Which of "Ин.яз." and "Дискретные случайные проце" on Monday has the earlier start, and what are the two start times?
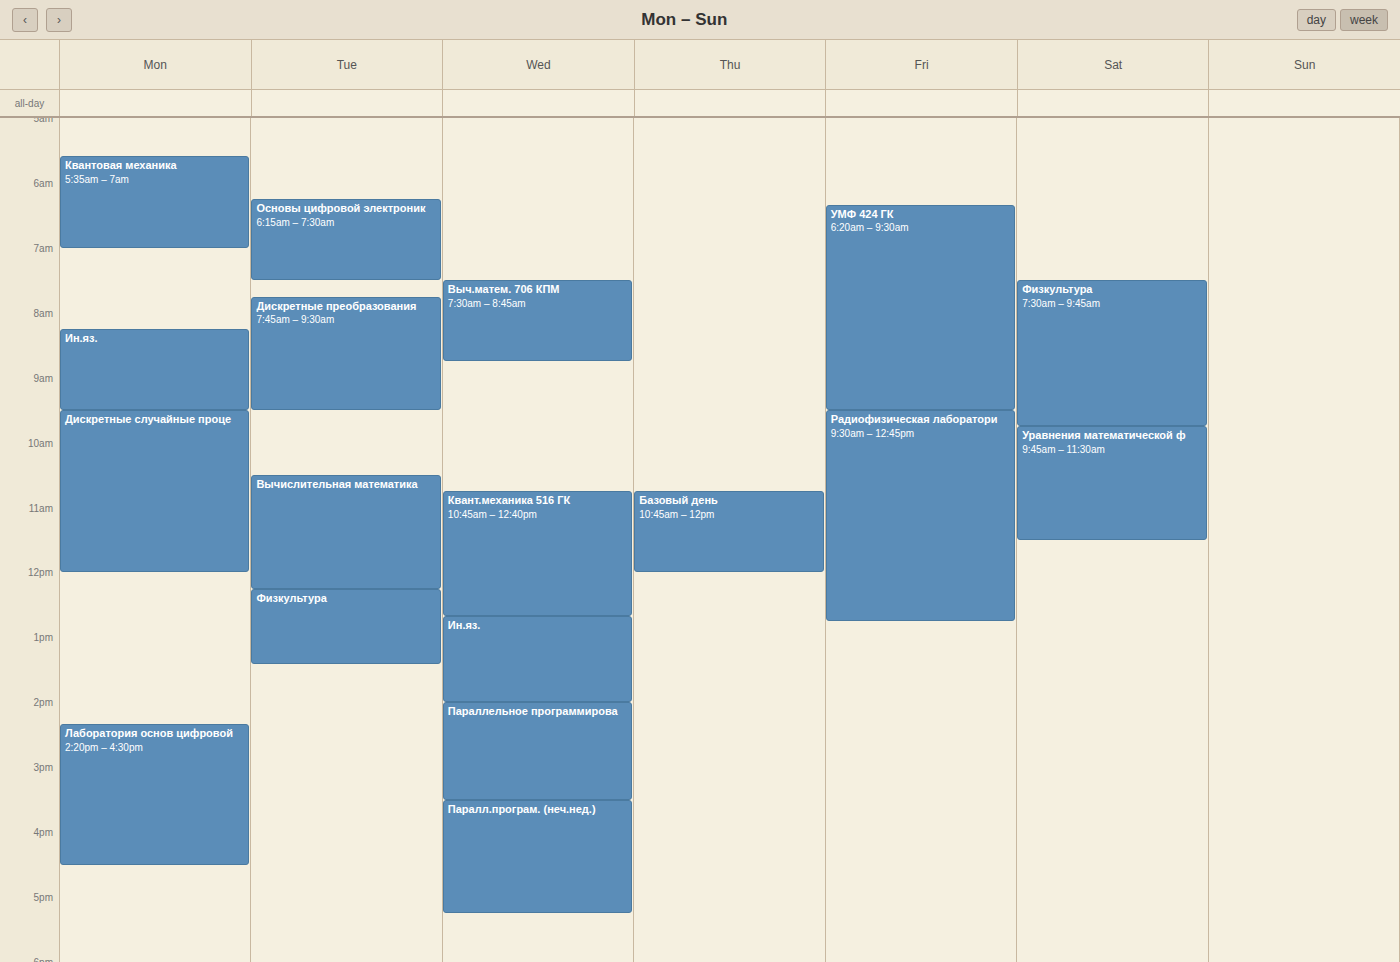
"Ин.яз." 8:15 AM; "Дискретные случайные проце" 9:30 AM.